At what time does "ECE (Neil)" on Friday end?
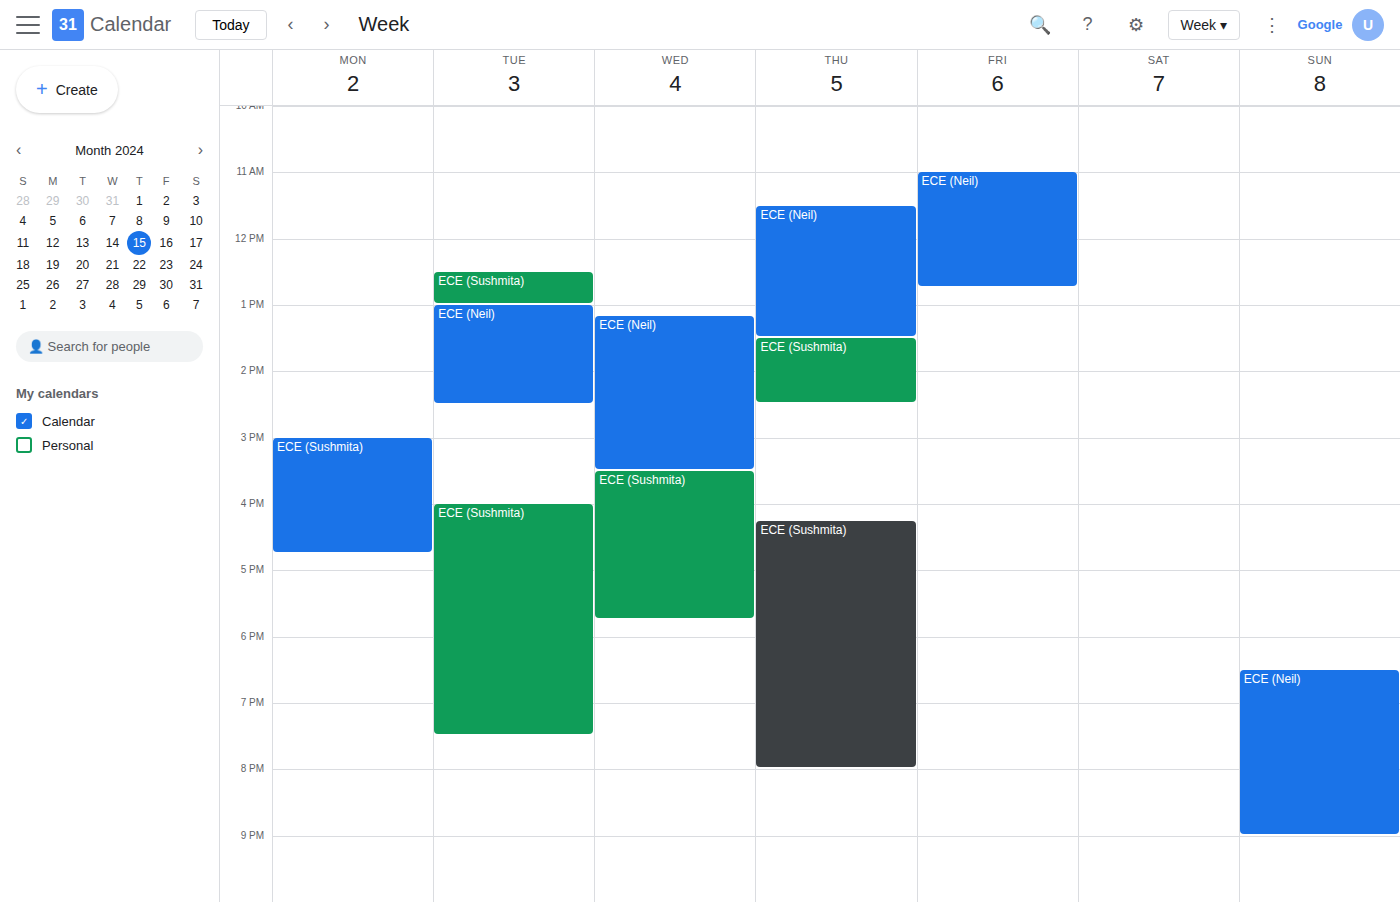
12:45 PM